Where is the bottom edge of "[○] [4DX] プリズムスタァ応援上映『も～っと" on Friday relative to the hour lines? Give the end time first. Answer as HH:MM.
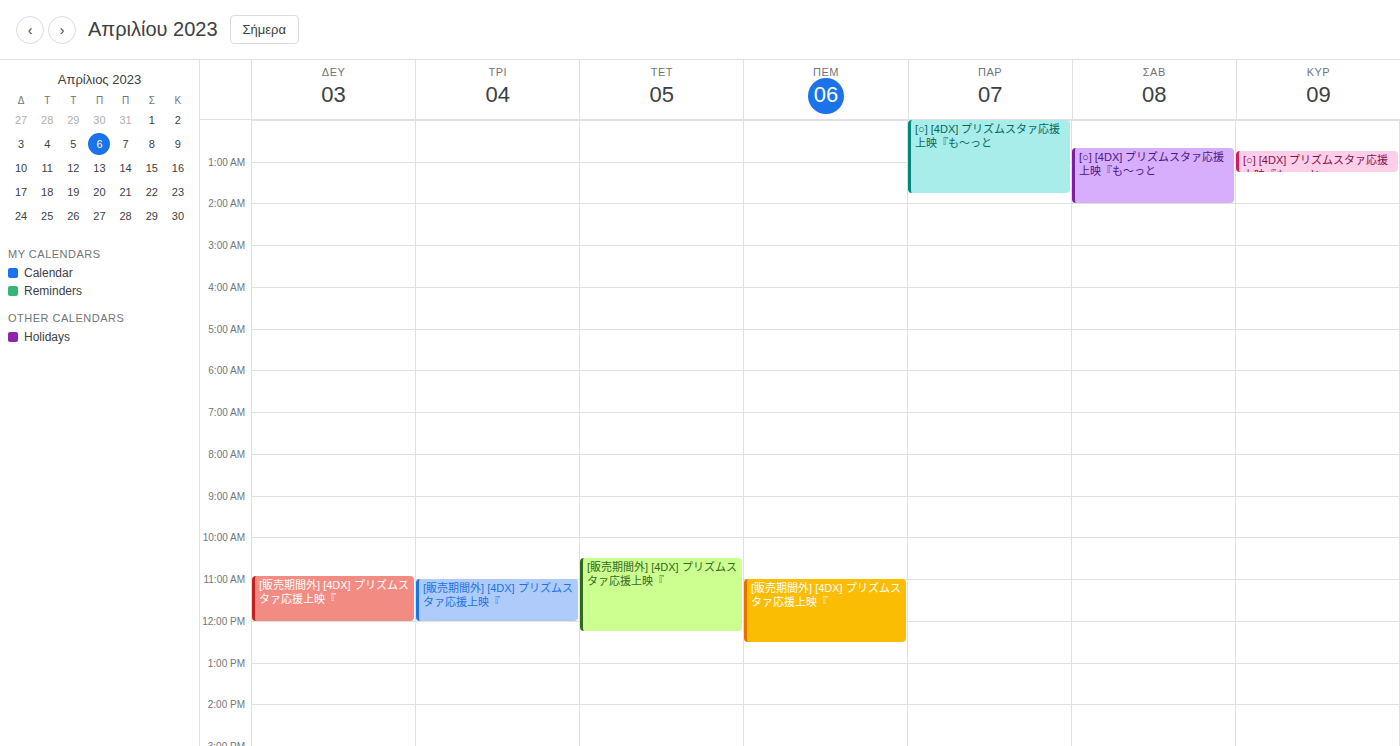
01:45 -- neither: three quarters of the way from the 01:00 line to the 02:00 line.